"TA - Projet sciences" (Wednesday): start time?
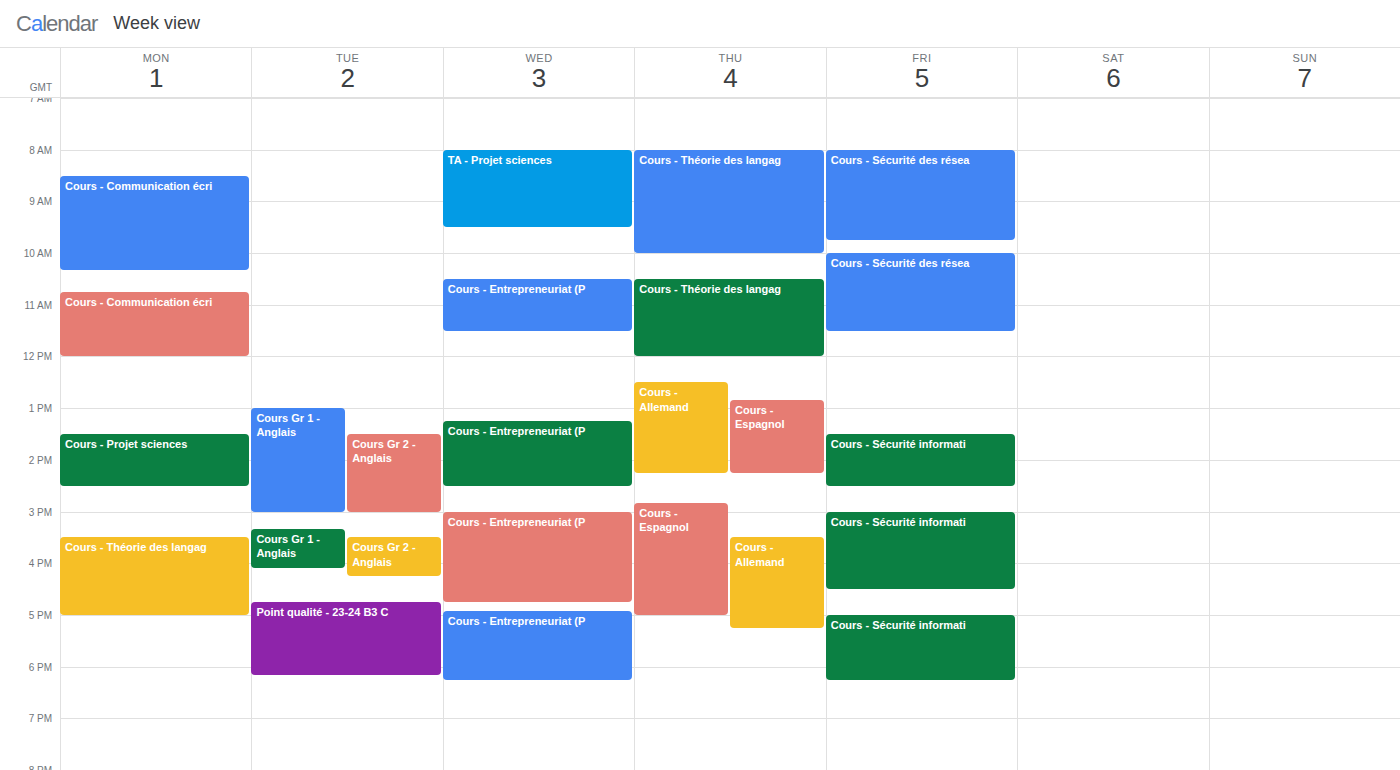
8:00 AM